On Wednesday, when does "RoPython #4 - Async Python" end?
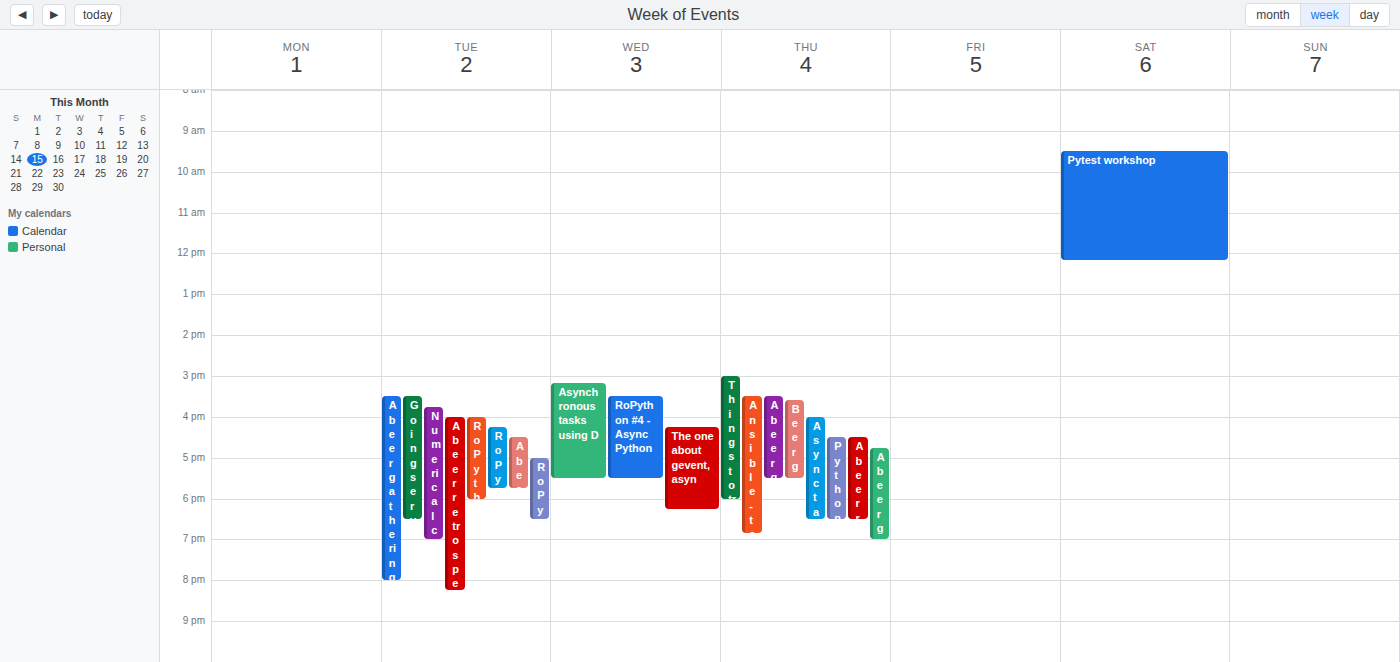
5:30 PM